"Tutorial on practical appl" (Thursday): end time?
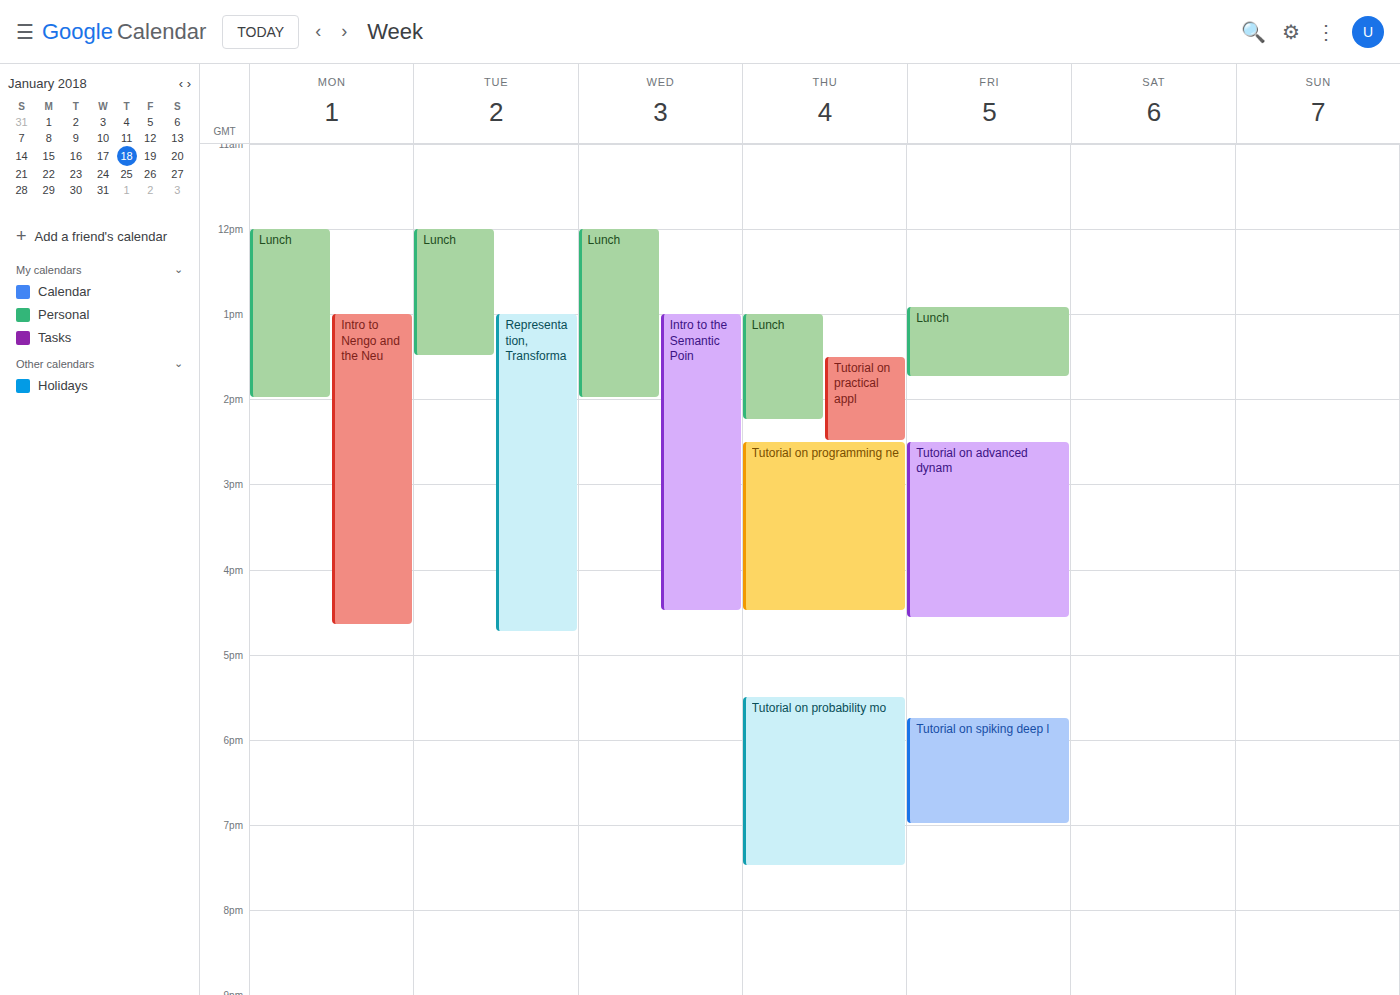
2:30 PM